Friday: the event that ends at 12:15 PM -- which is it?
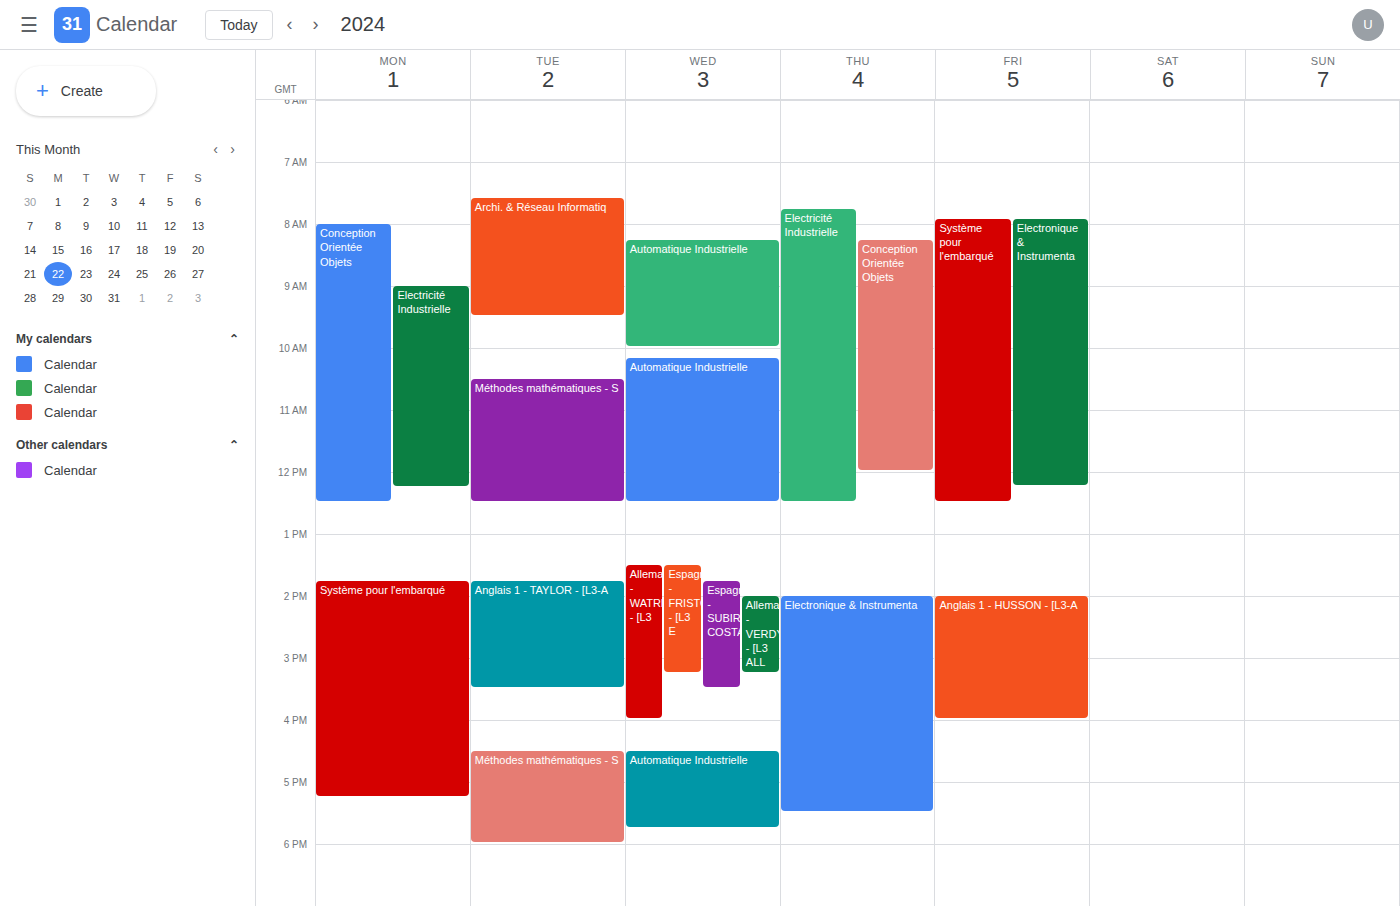
"Electronique & Instrumenta"